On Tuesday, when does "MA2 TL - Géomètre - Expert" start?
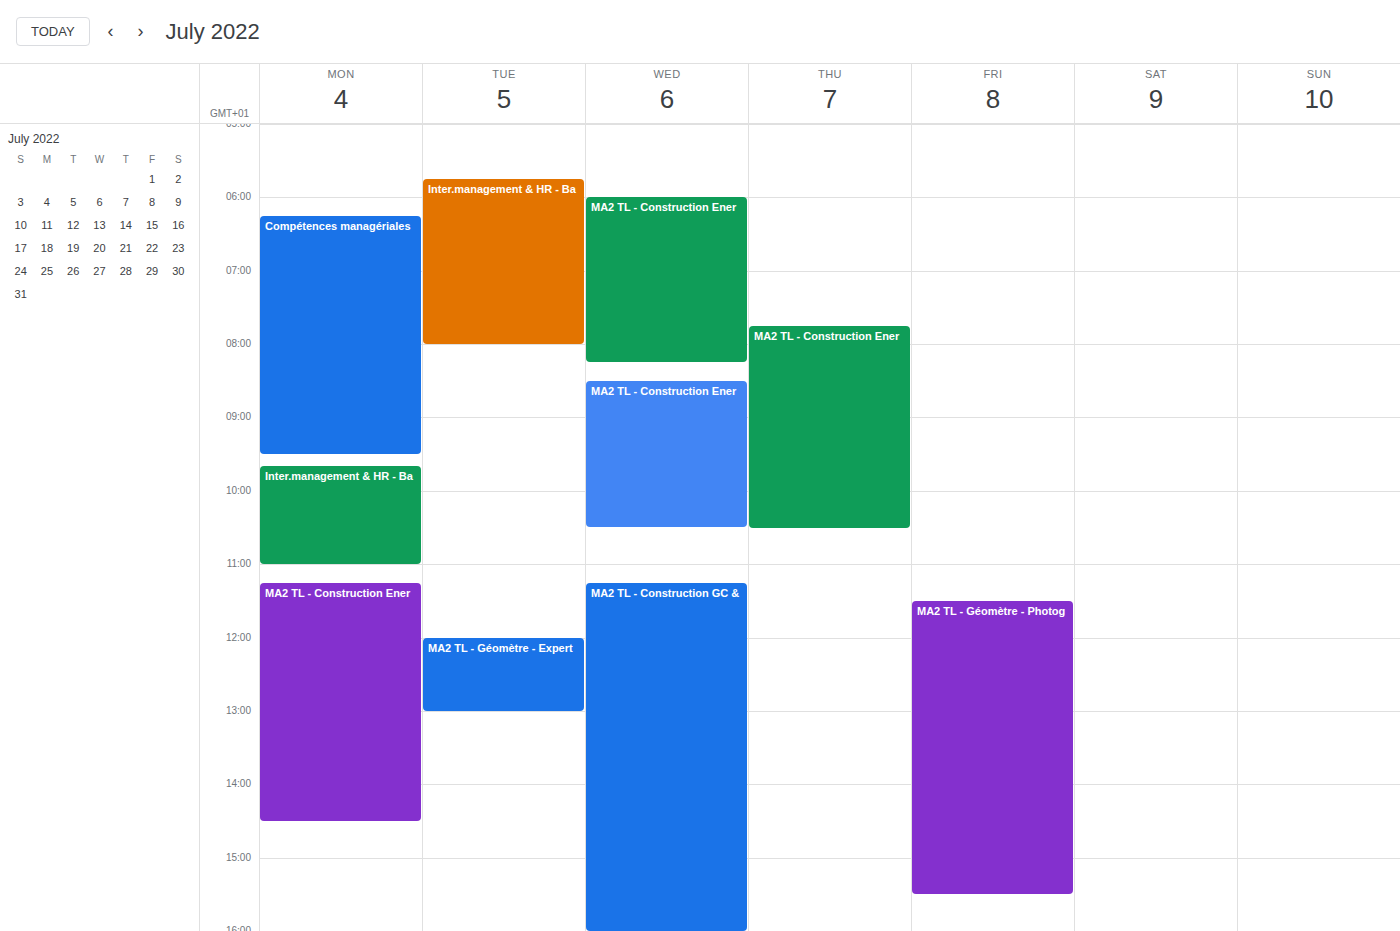
12:00 PM